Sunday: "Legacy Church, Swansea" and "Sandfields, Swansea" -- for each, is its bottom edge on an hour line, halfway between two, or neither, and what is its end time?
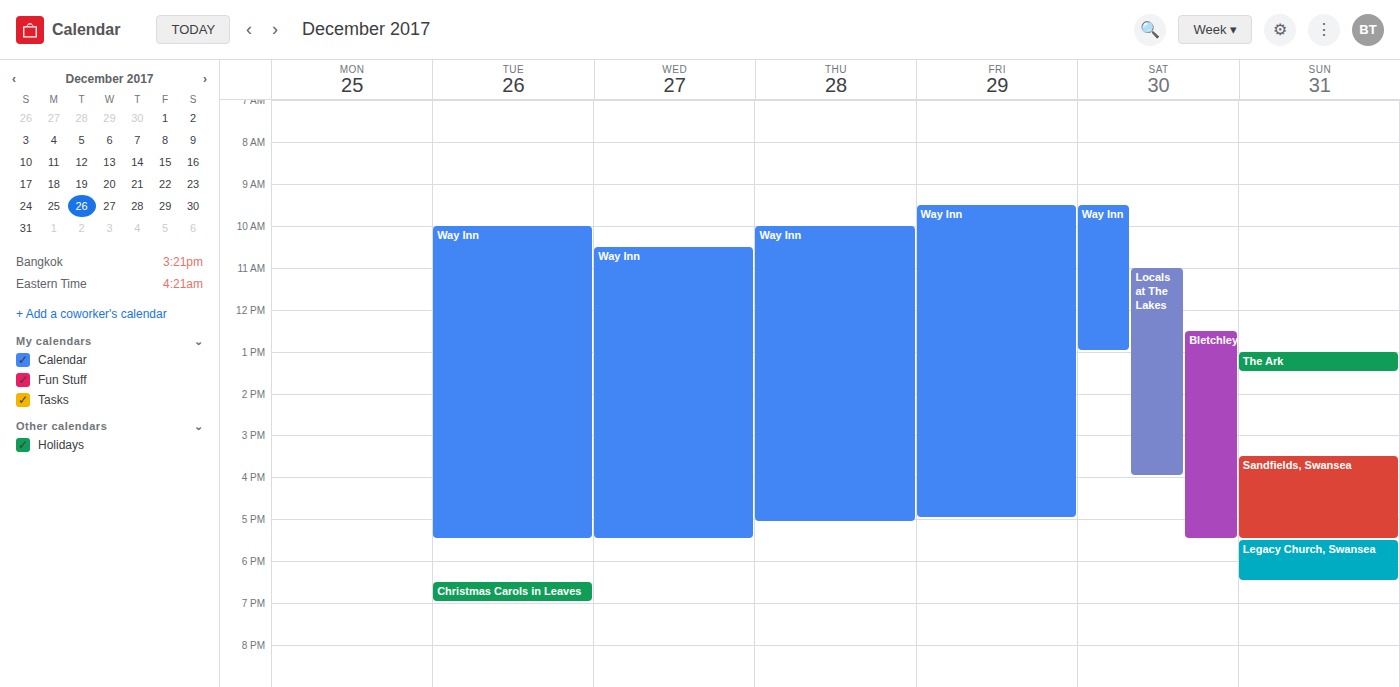
"Legacy Church, Swansea": 6:30 PM, halfway between the 6 PM and 7 PM lines. "Sandfields, Swansea": 5:30 PM, halfway between the 5 PM and 6 PM lines.